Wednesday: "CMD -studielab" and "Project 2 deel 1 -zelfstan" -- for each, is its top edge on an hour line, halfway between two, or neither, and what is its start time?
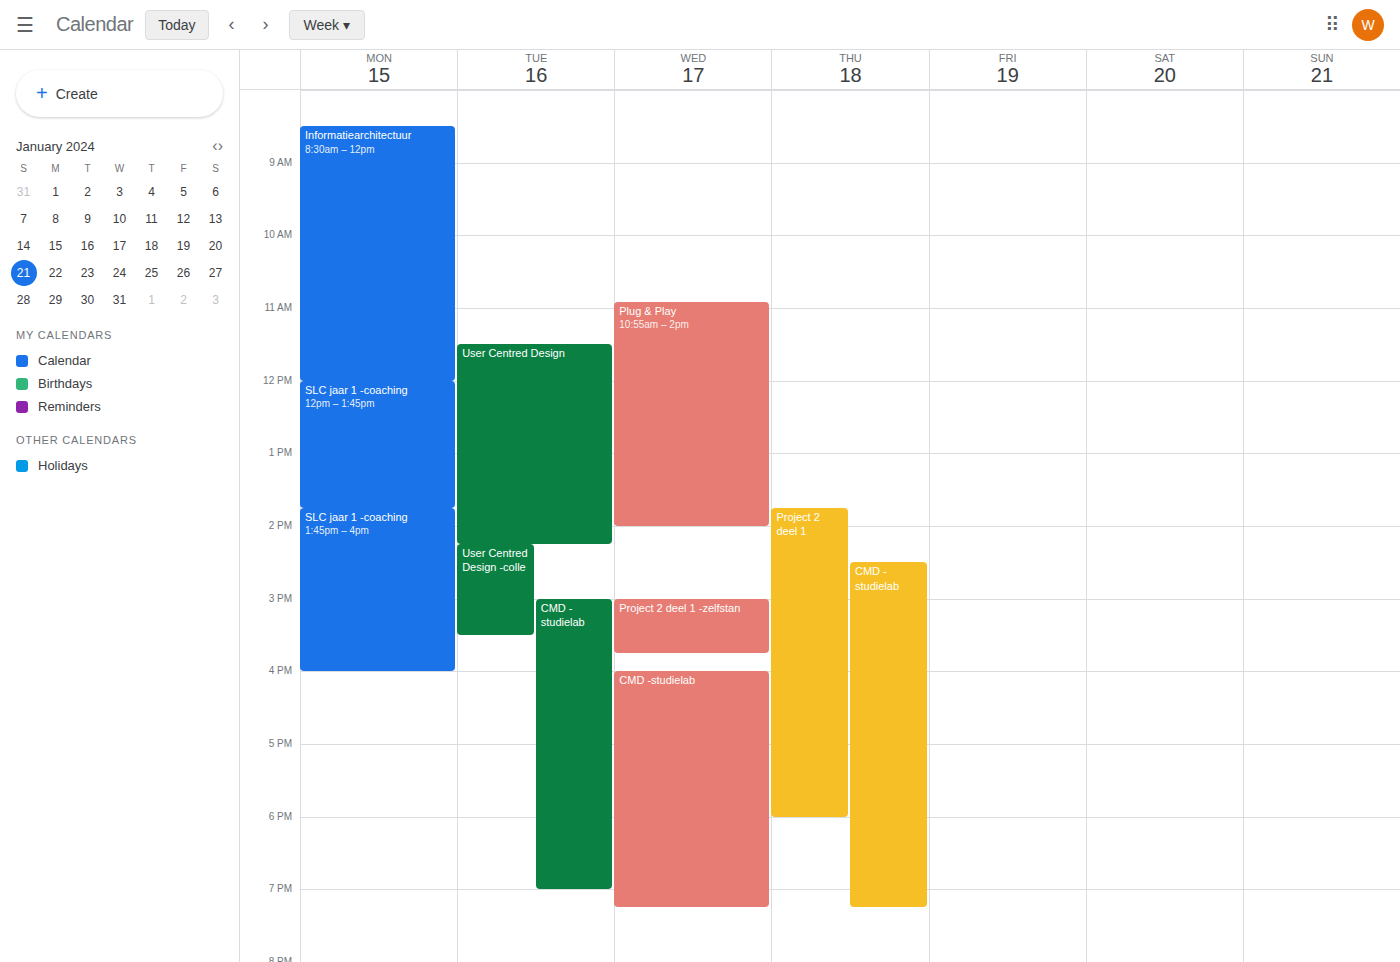
"CMD -studielab": 4:00 PM, exactly on the 4 PM line. "Project 2 deel 1 -zelfstan": 3:00 PM, exactly on the 3 PM line.